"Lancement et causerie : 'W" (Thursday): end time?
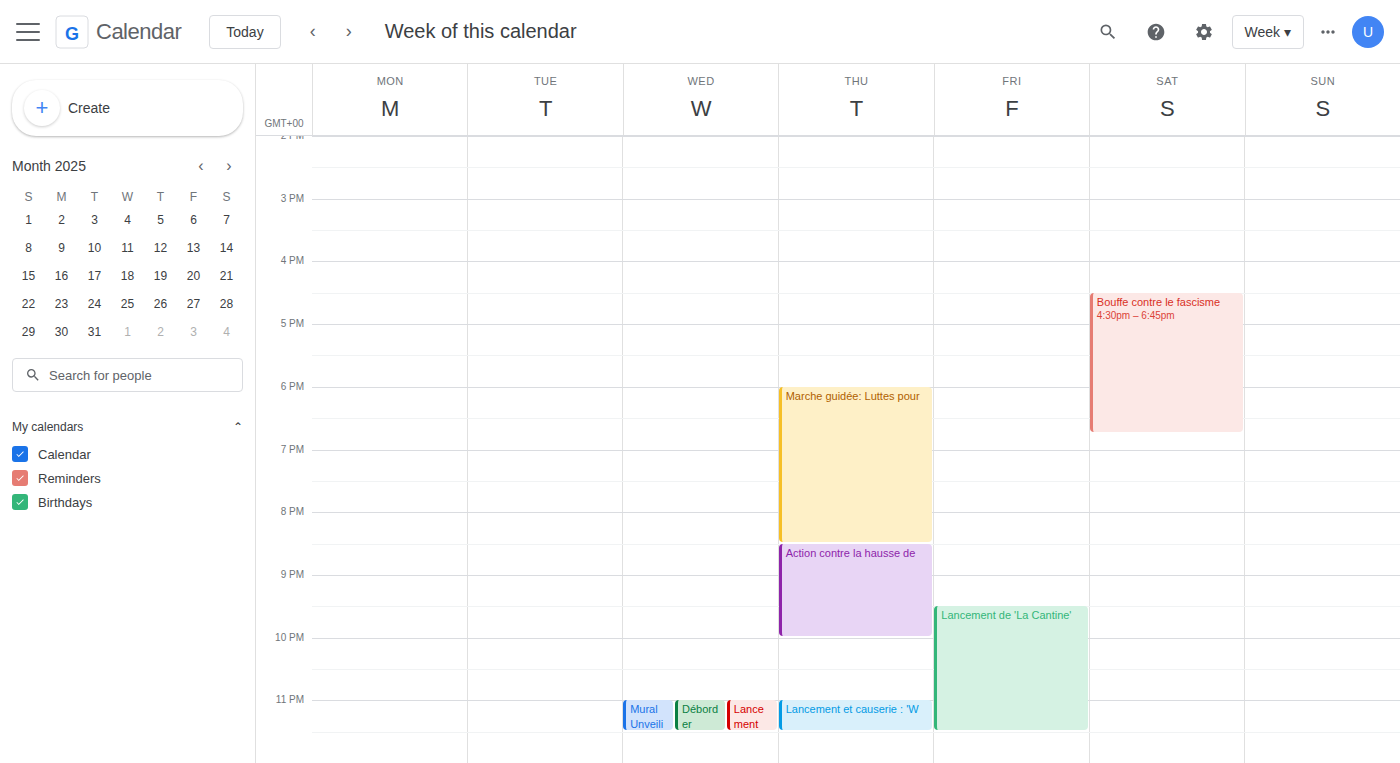
11:30 PM